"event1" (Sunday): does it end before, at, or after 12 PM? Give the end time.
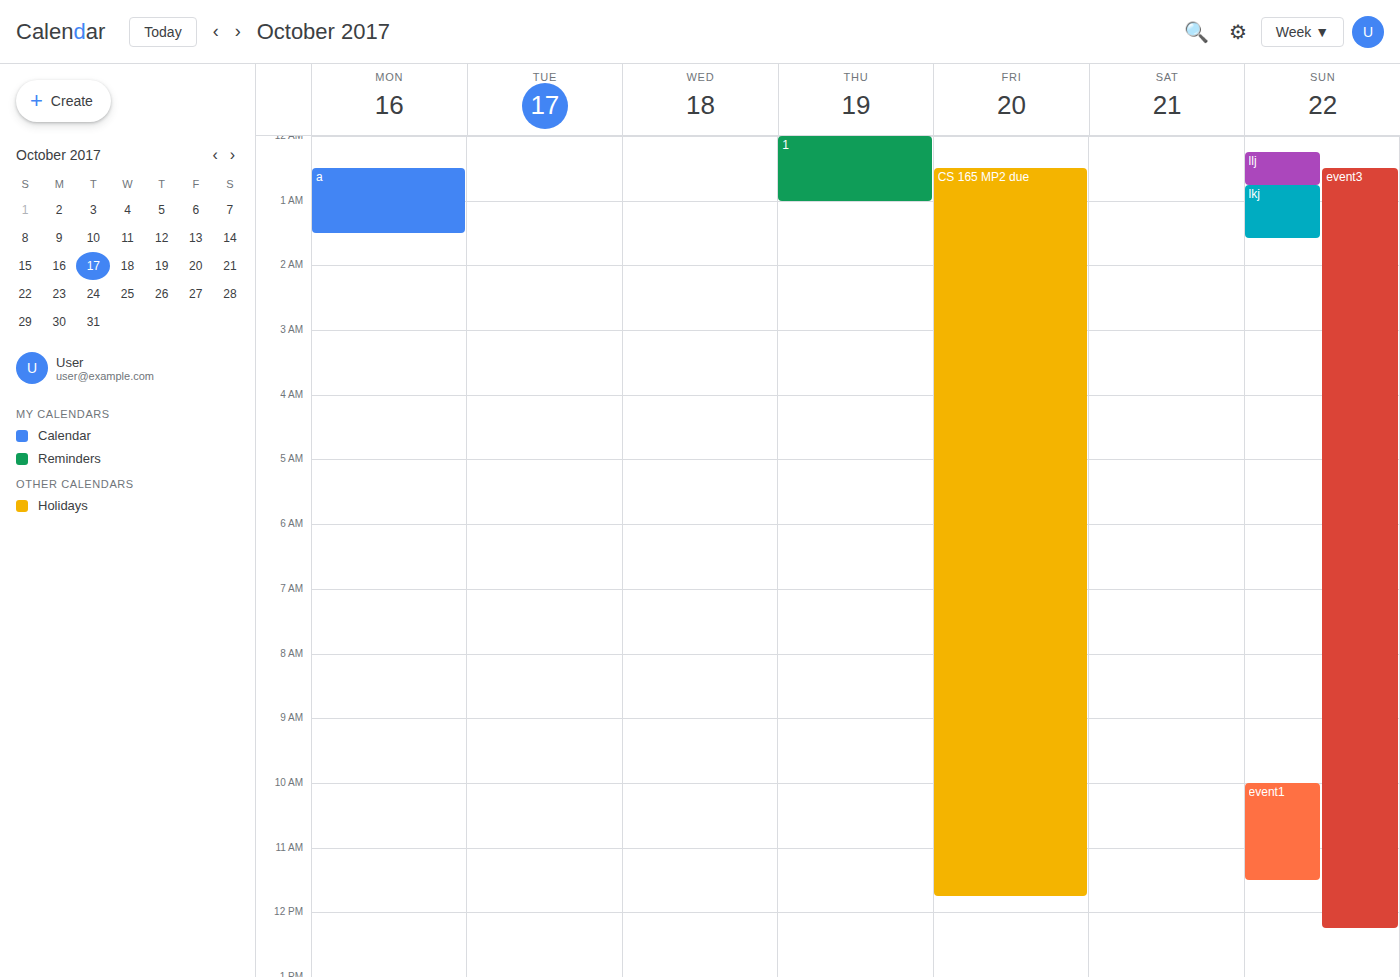
11:30 AM -- before 12 PM, 30 minutes above the 12 PM line.